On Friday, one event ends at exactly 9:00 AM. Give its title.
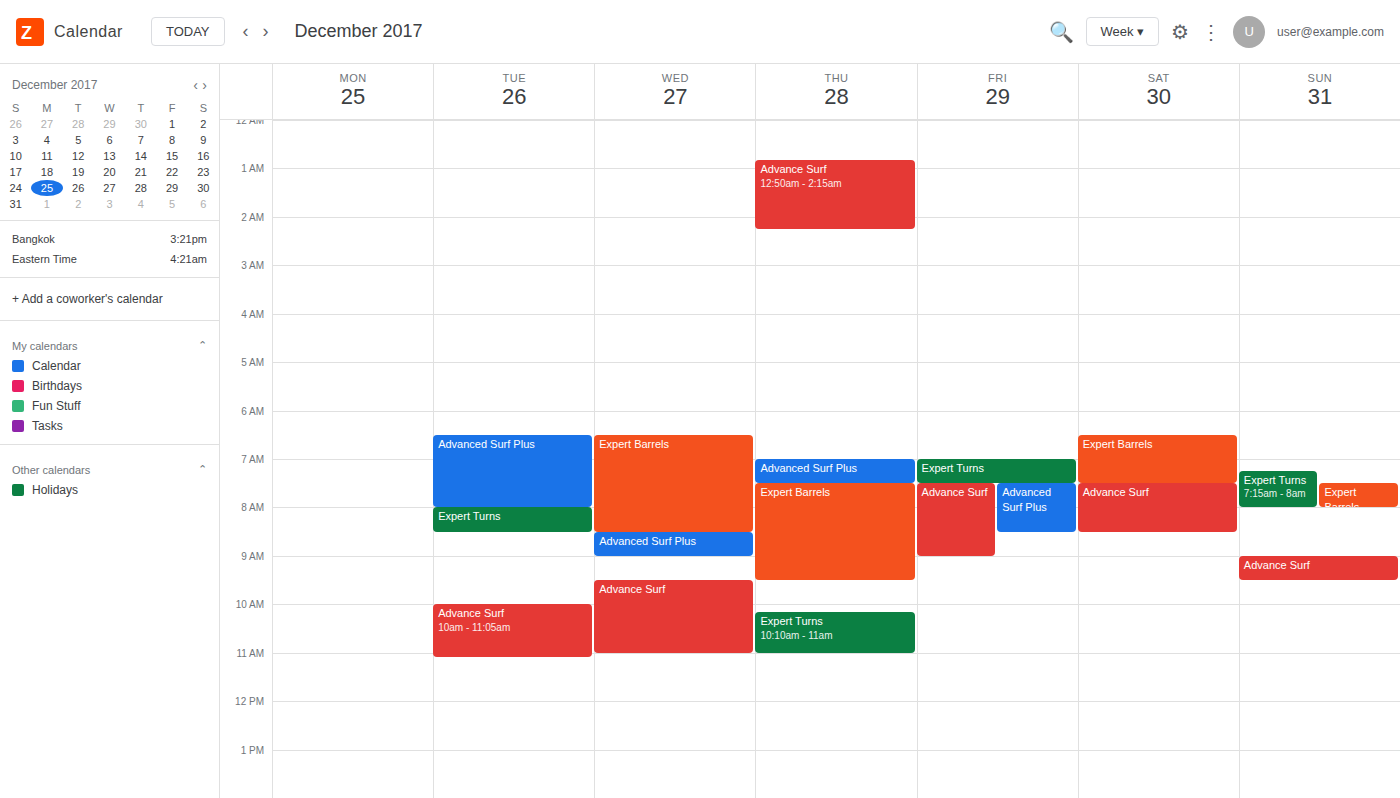
"Advance Surf"